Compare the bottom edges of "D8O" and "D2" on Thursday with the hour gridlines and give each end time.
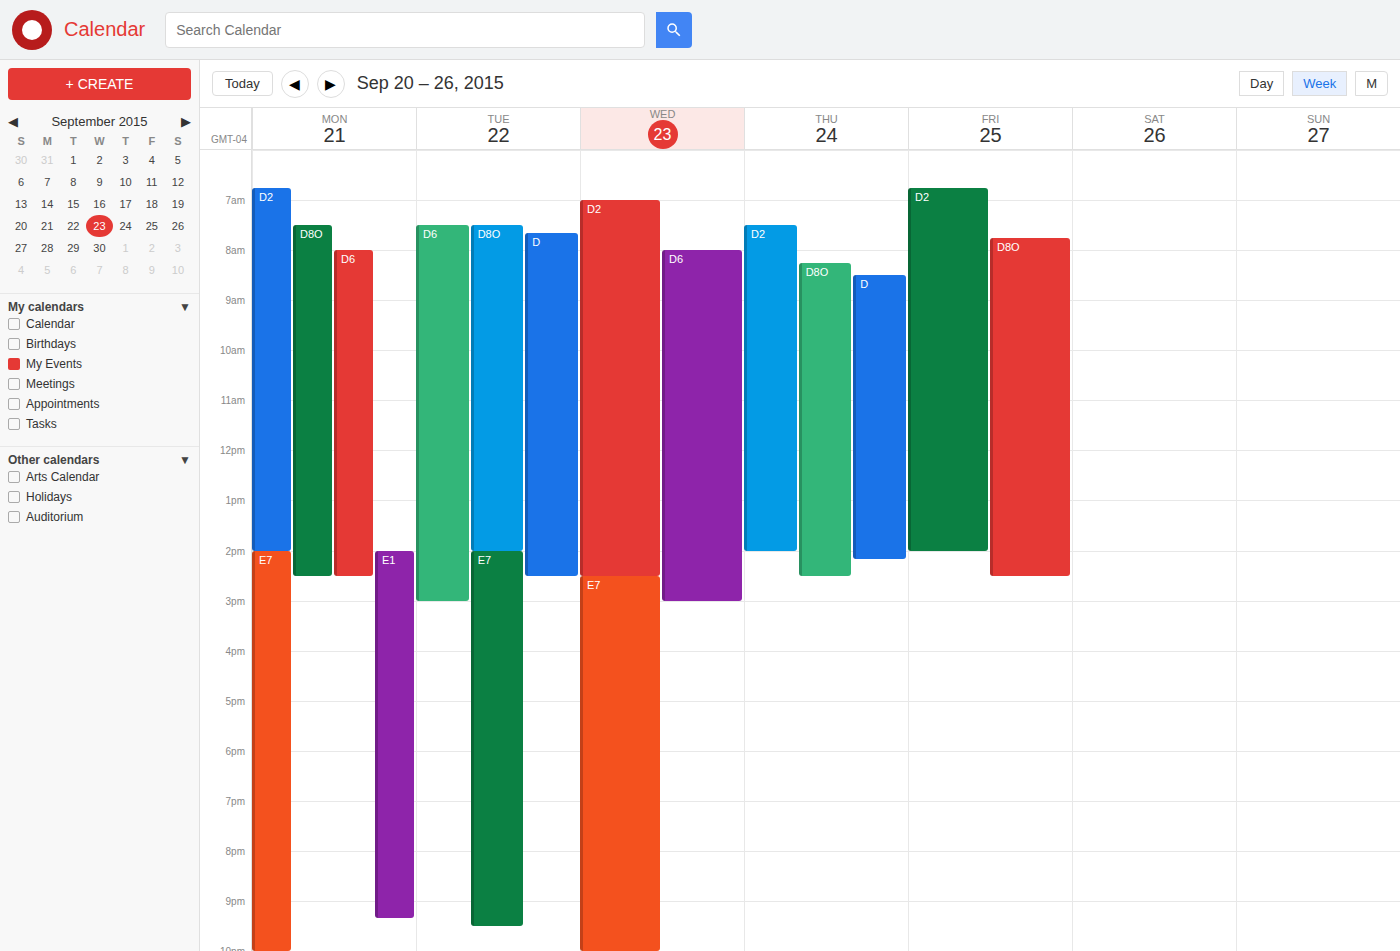
"D8O": 14:30, halfway between the 14:00 and 15:00 lines. "D2": 14:00, exactly on the 14:00 line.